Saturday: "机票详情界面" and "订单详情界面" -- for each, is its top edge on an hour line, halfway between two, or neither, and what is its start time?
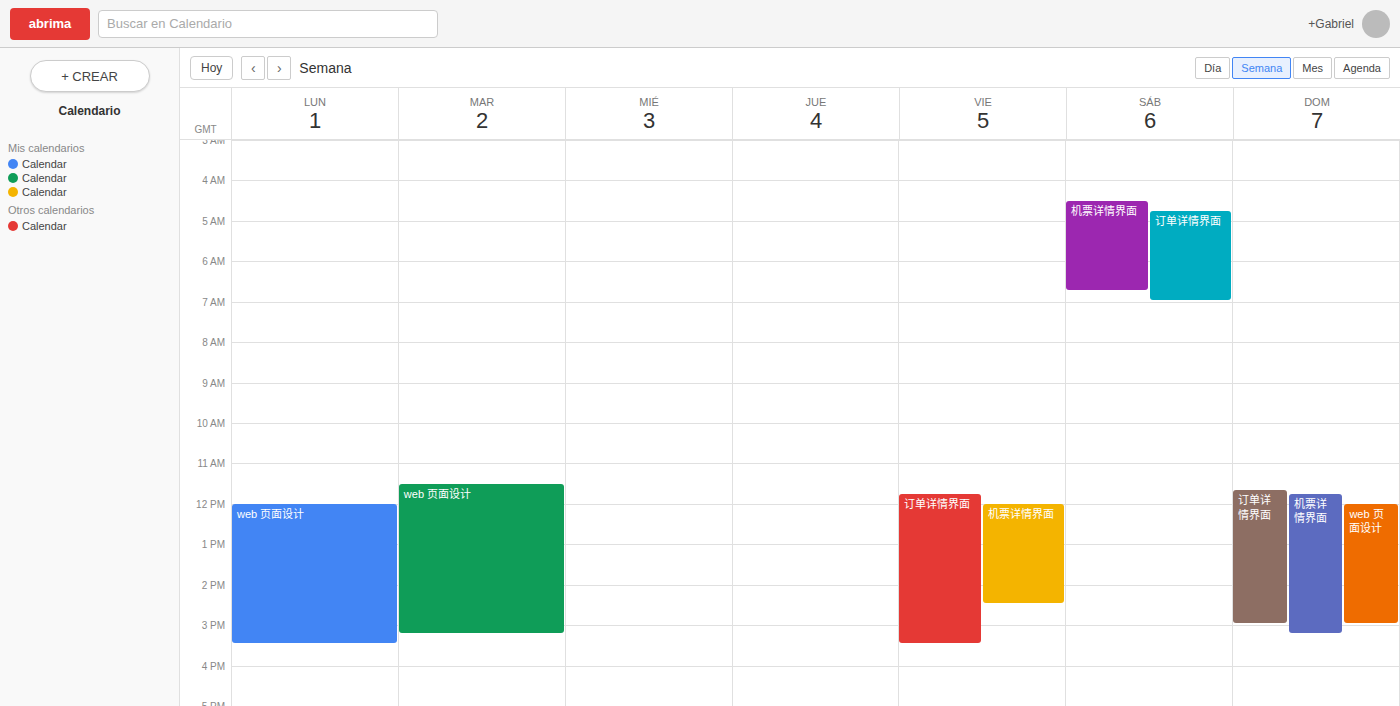
"机票详情界面": 4:30 AM, halfway between the 4 AM and 5 AM lines. "订单详情界面": 4:45 AM, neither: three quarters of the way from the 4 AM line to the 5 AM line.